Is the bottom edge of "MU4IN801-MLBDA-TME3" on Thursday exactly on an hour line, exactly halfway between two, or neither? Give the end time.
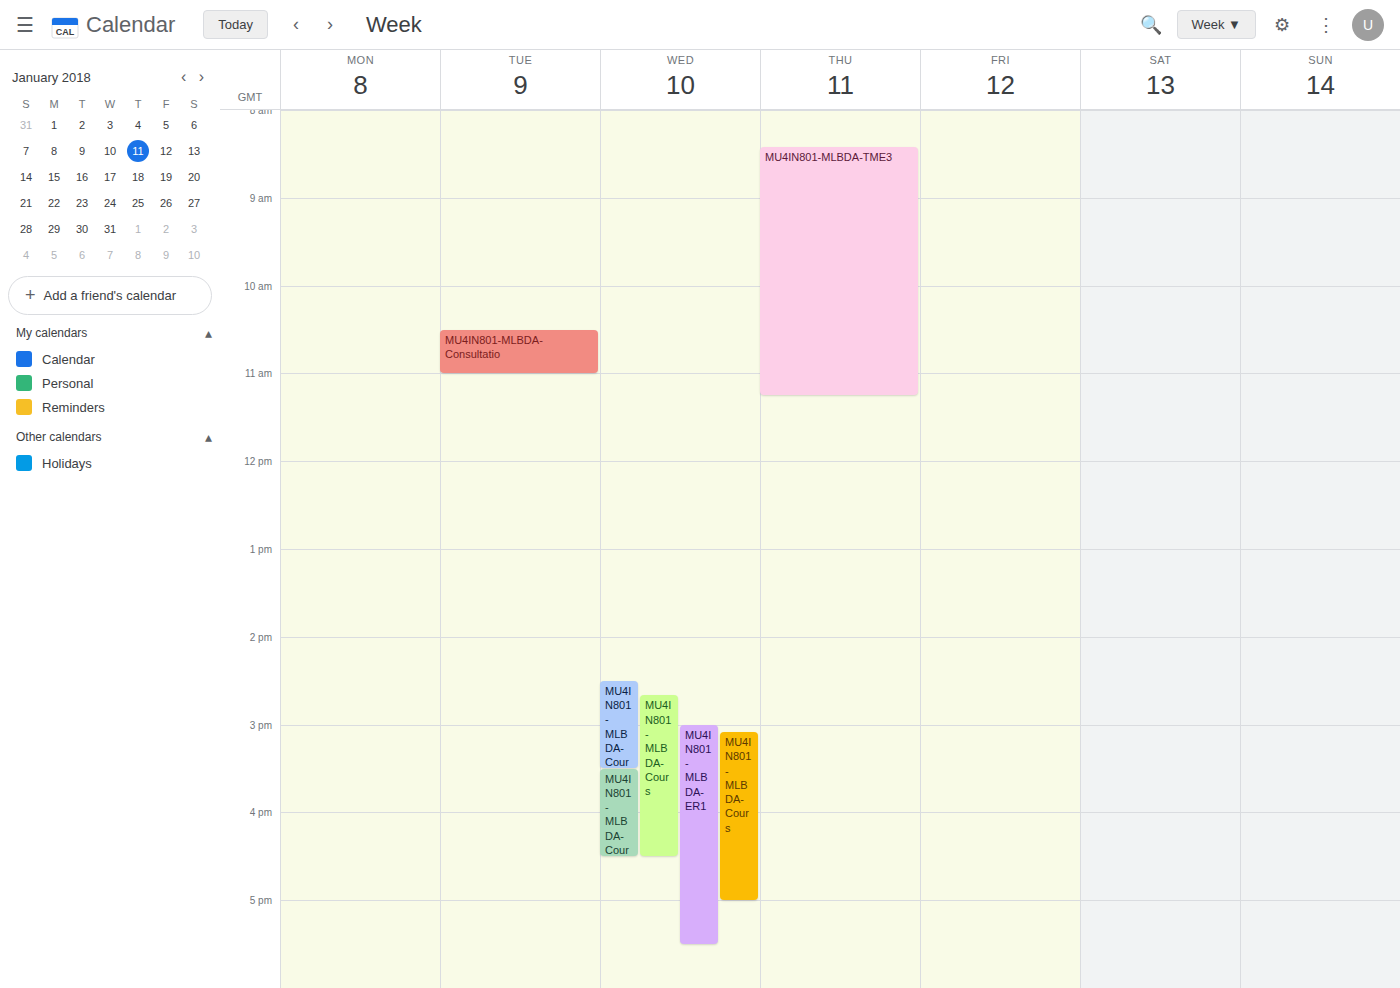
11:15 AM -- neither: a quarter of the way from the 11 AM line to the 12 PM line.